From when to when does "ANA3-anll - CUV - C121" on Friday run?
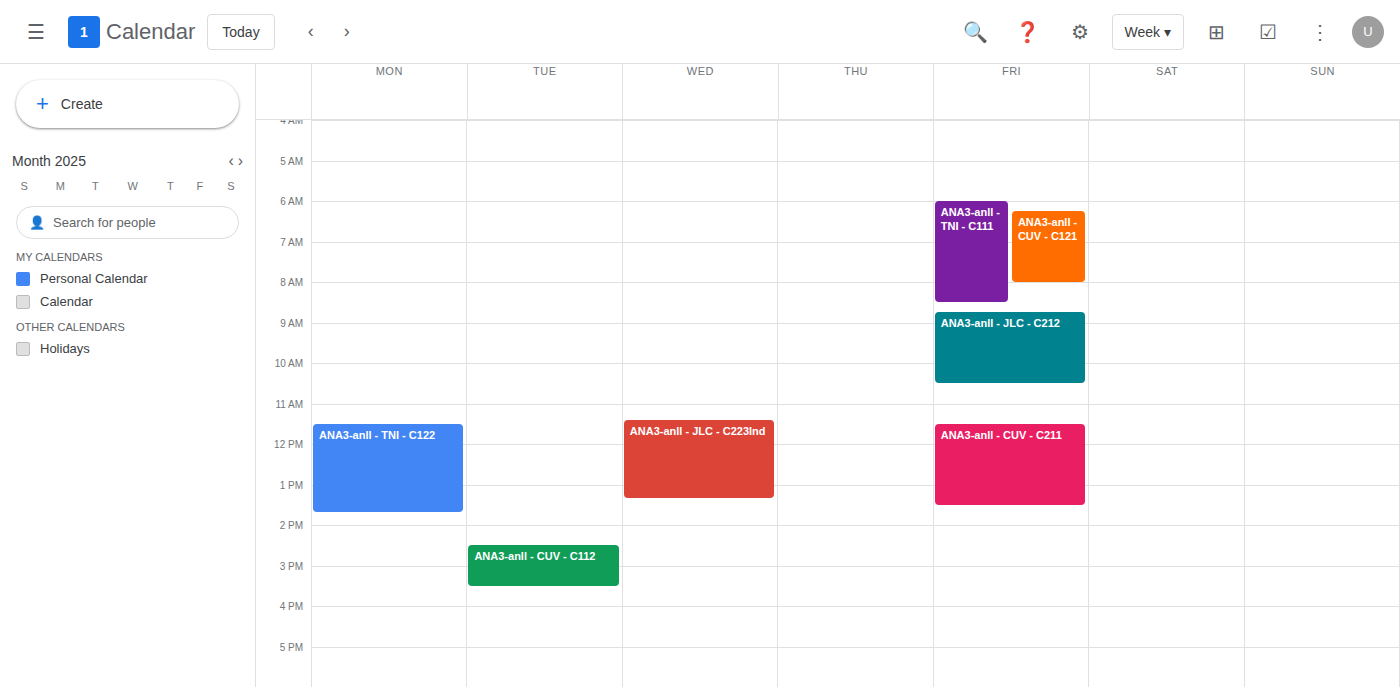
06:15 to 08:00